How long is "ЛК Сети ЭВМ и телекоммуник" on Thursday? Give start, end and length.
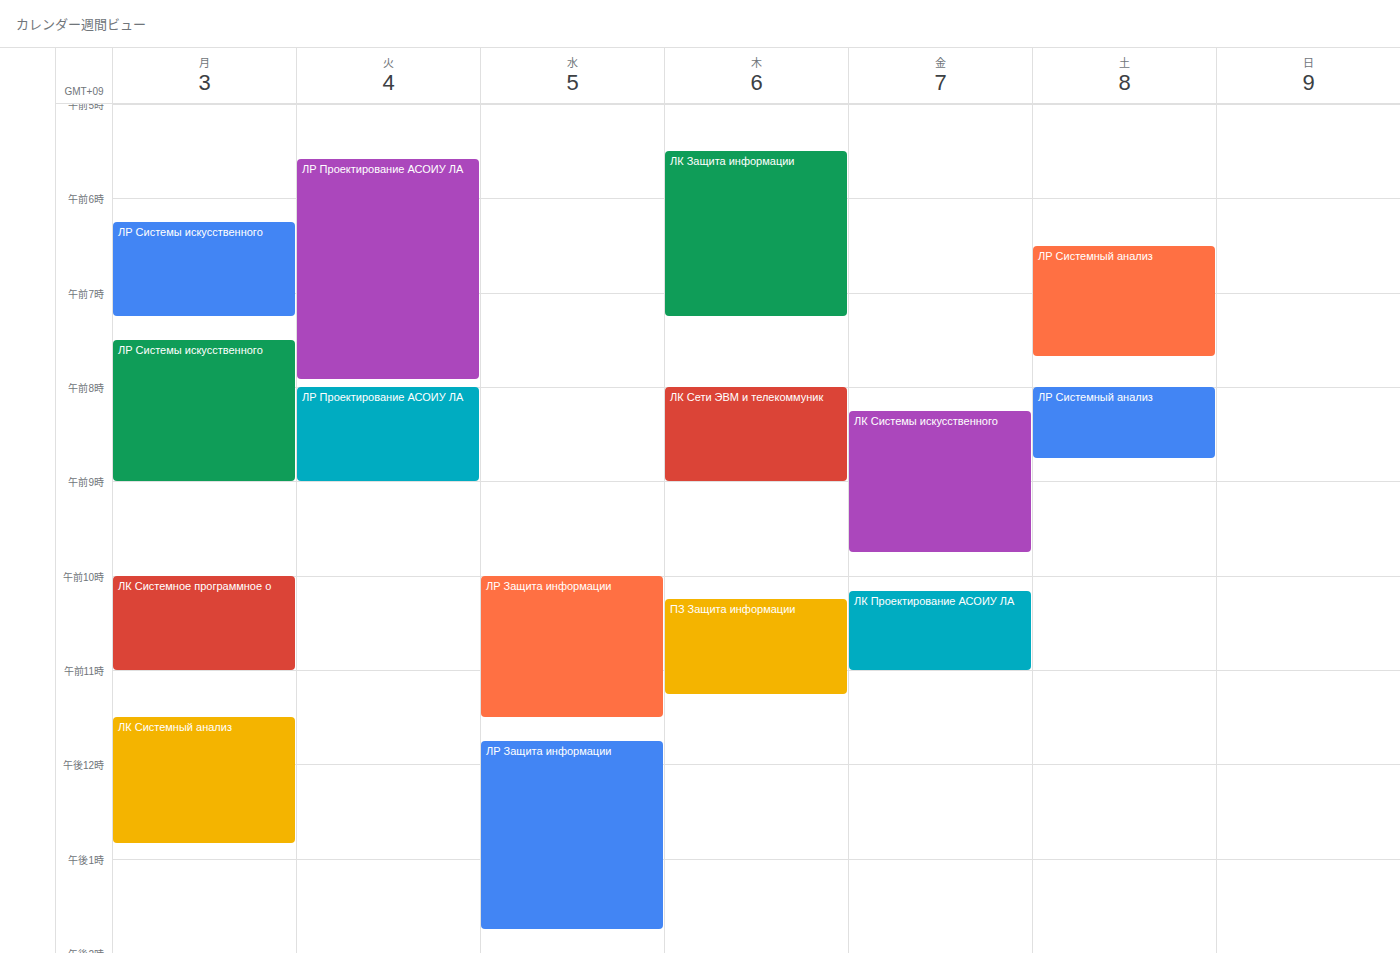
8:00 AM to 9:00 AM, 1 hour